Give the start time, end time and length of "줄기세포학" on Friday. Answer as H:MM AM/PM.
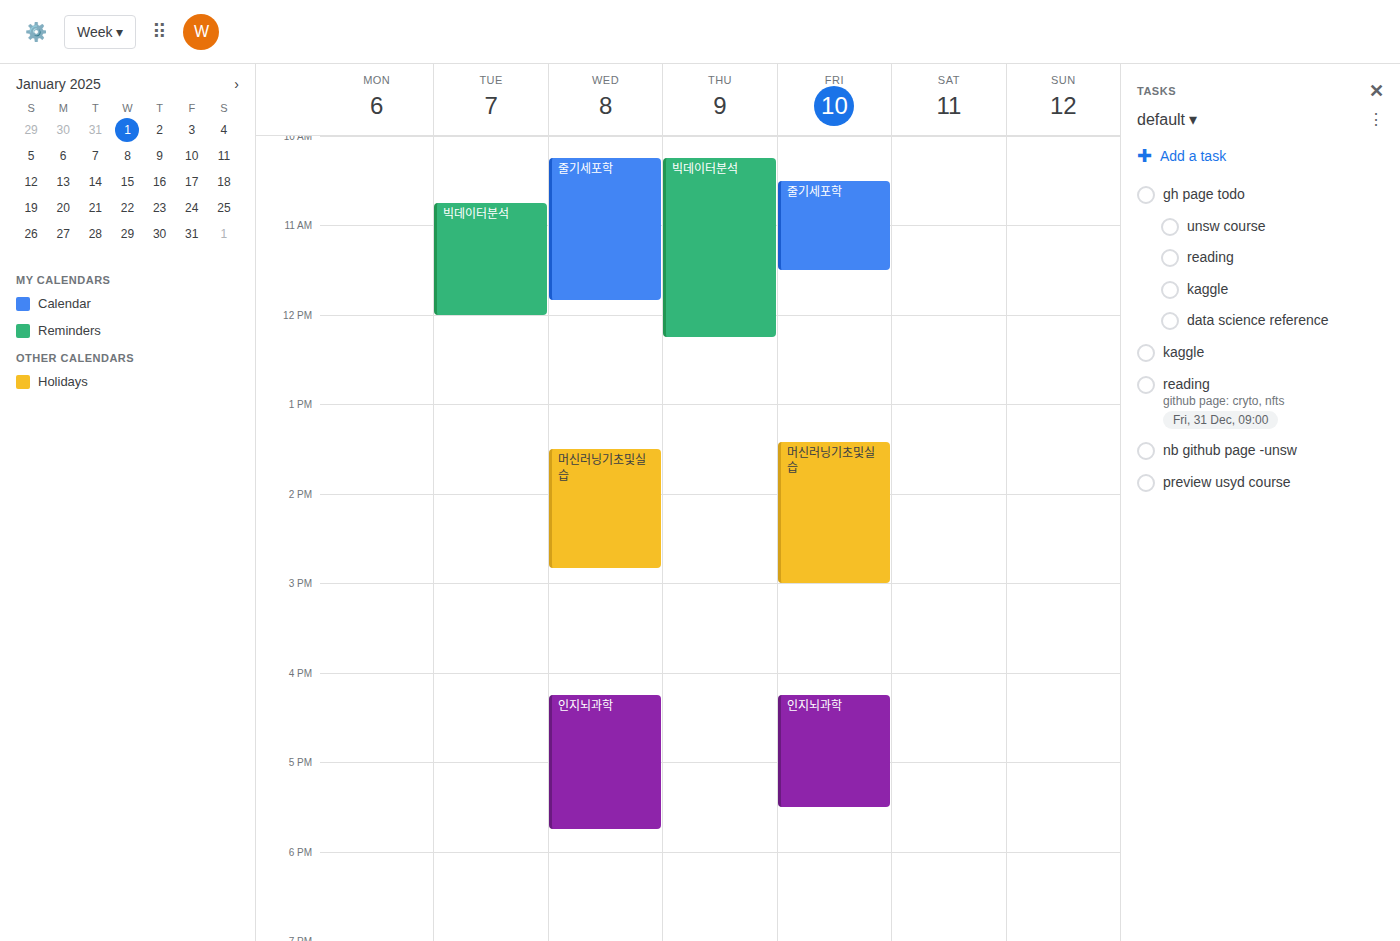
10:30 AM to 11:30 AM, 1 hour